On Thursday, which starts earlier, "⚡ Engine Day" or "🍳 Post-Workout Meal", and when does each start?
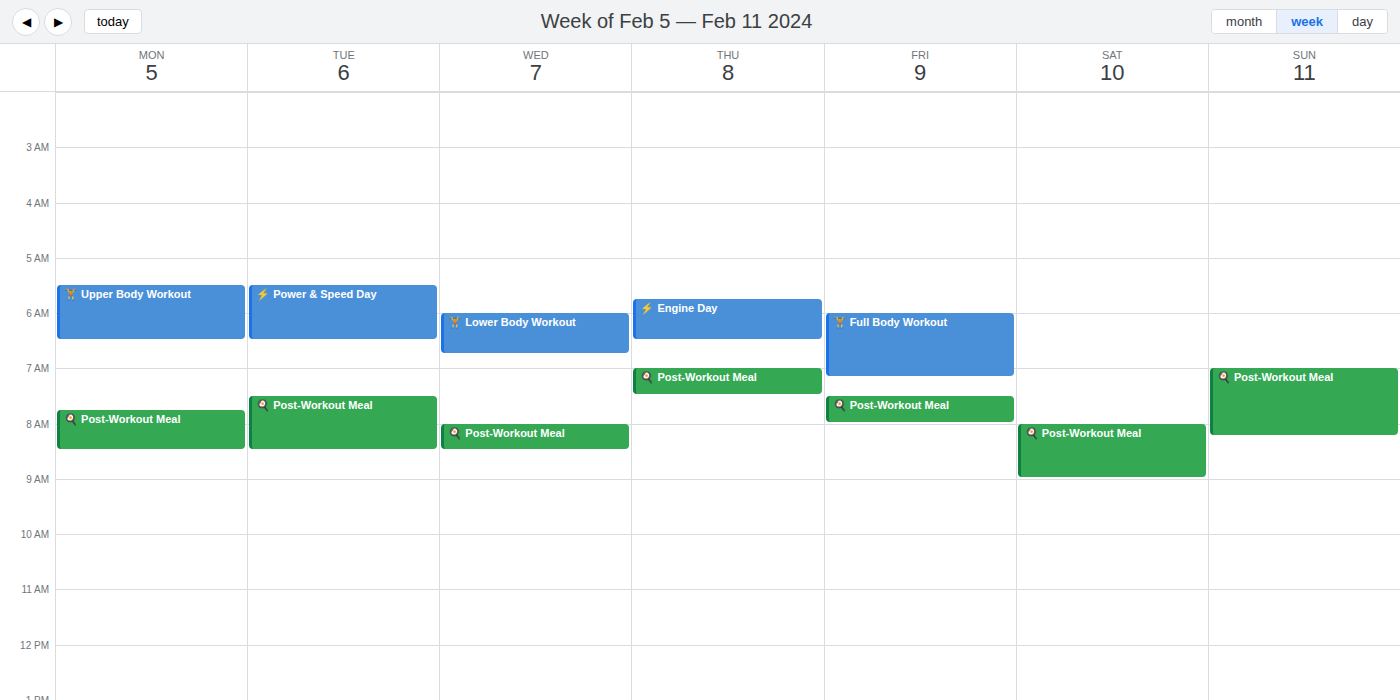
"⚡ Engine Day" 5:45 AM; "🍳 Post-Workout Meal" 7:00 AM.